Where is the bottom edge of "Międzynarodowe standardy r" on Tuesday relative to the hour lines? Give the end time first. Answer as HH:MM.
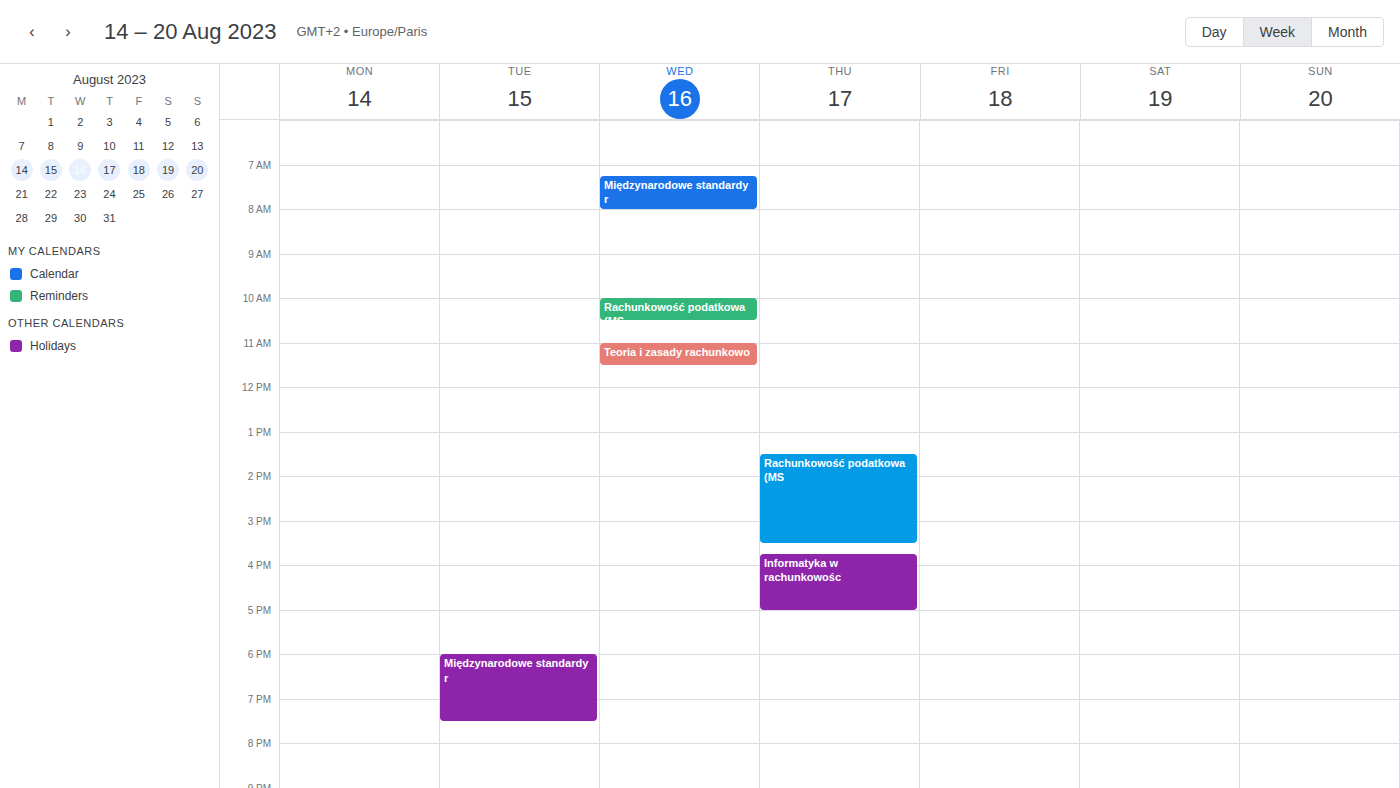
19:30 -- halfway between the 19:00 and 20:00 lines.